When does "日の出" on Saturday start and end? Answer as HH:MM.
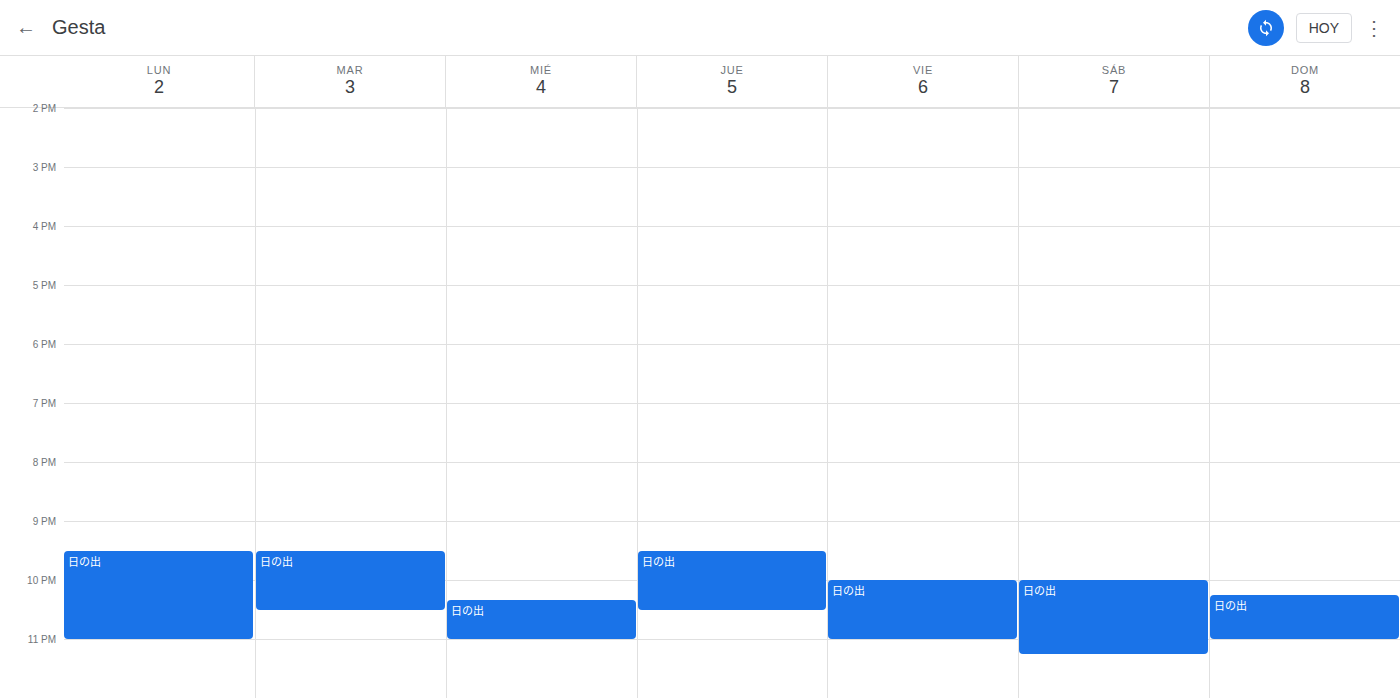
22:00 to 23:15